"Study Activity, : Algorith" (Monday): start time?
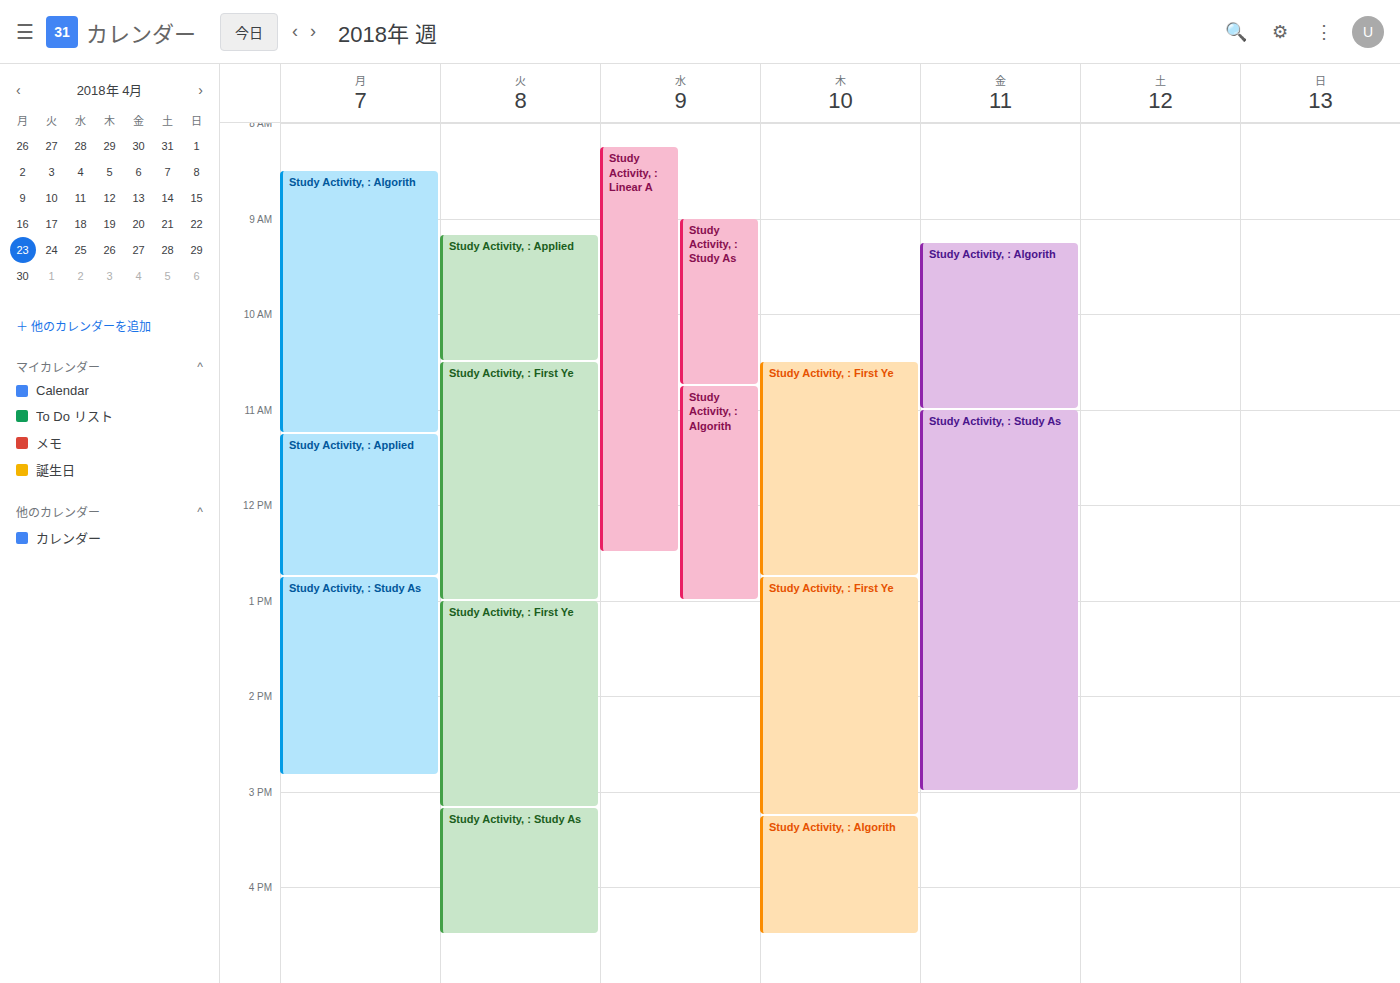
8:30 AM